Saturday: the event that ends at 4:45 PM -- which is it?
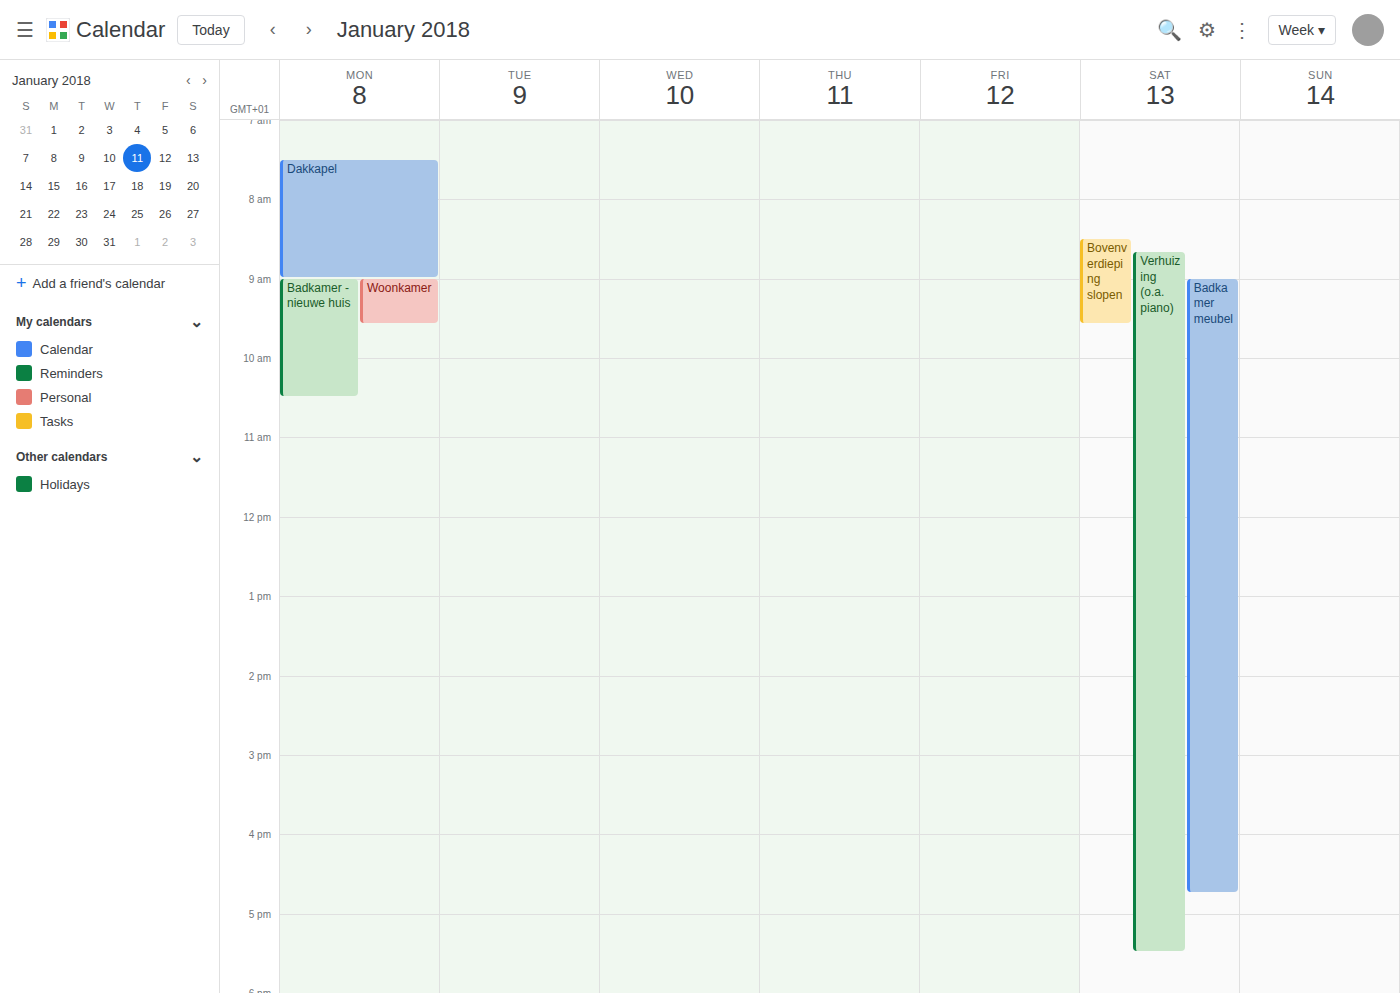
"Badkamer meubel"